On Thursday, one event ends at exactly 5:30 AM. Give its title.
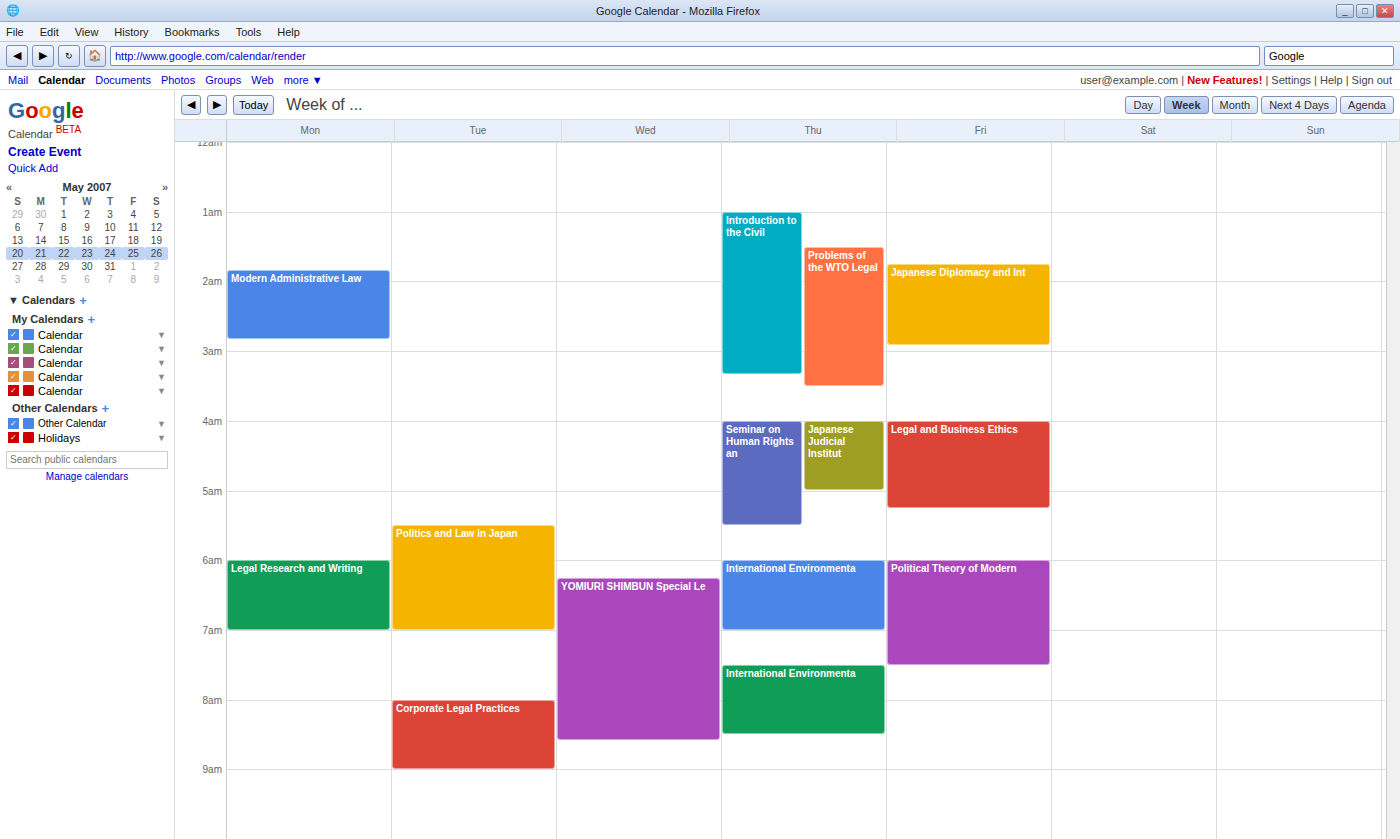
"Seminar on Human Rights an"